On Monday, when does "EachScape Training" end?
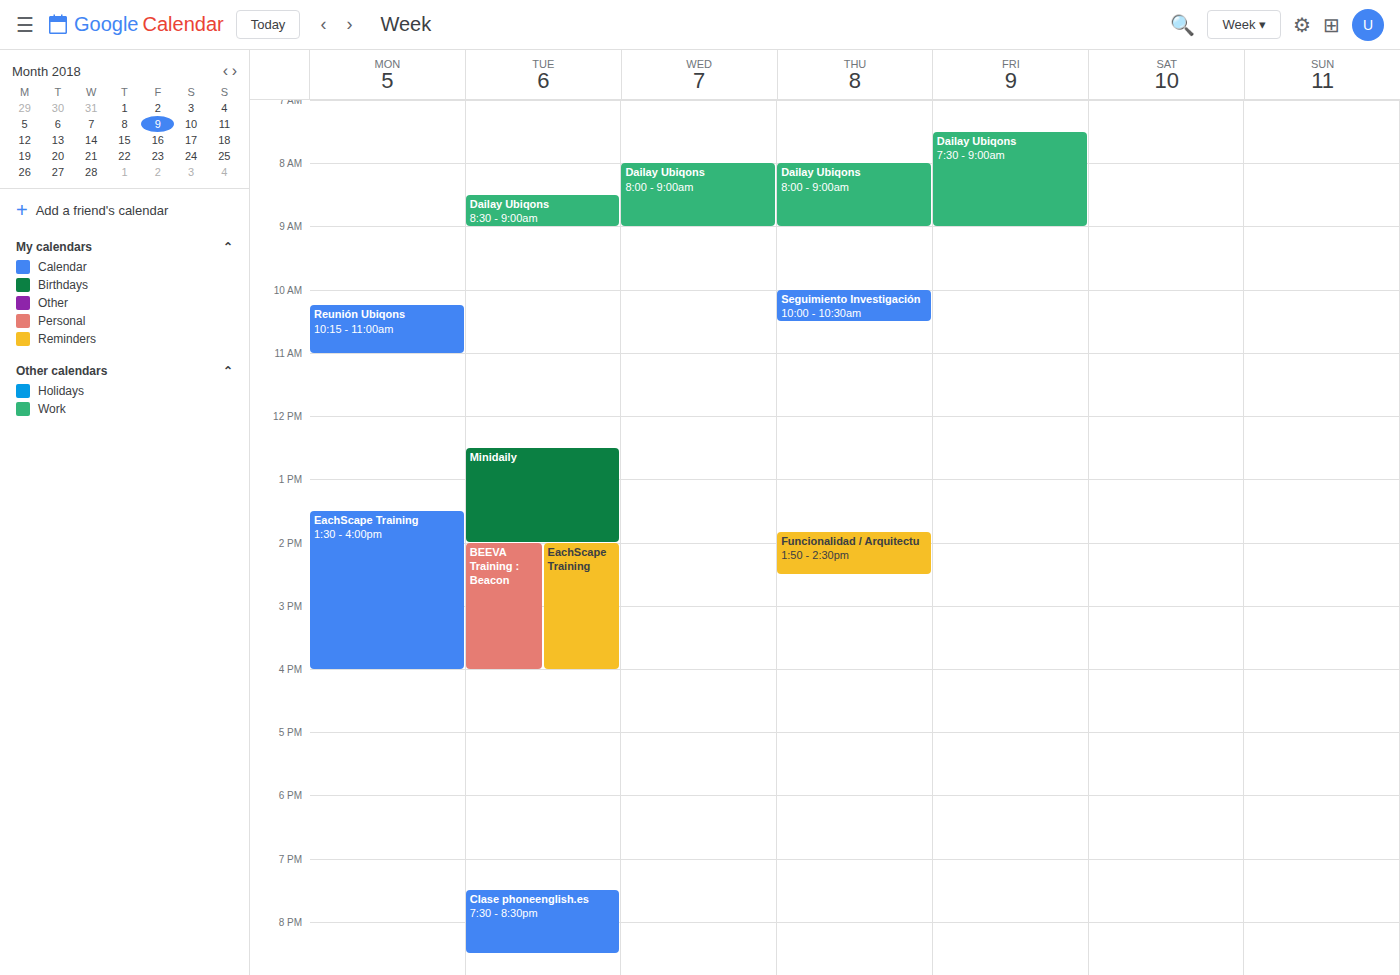
4:00 PM